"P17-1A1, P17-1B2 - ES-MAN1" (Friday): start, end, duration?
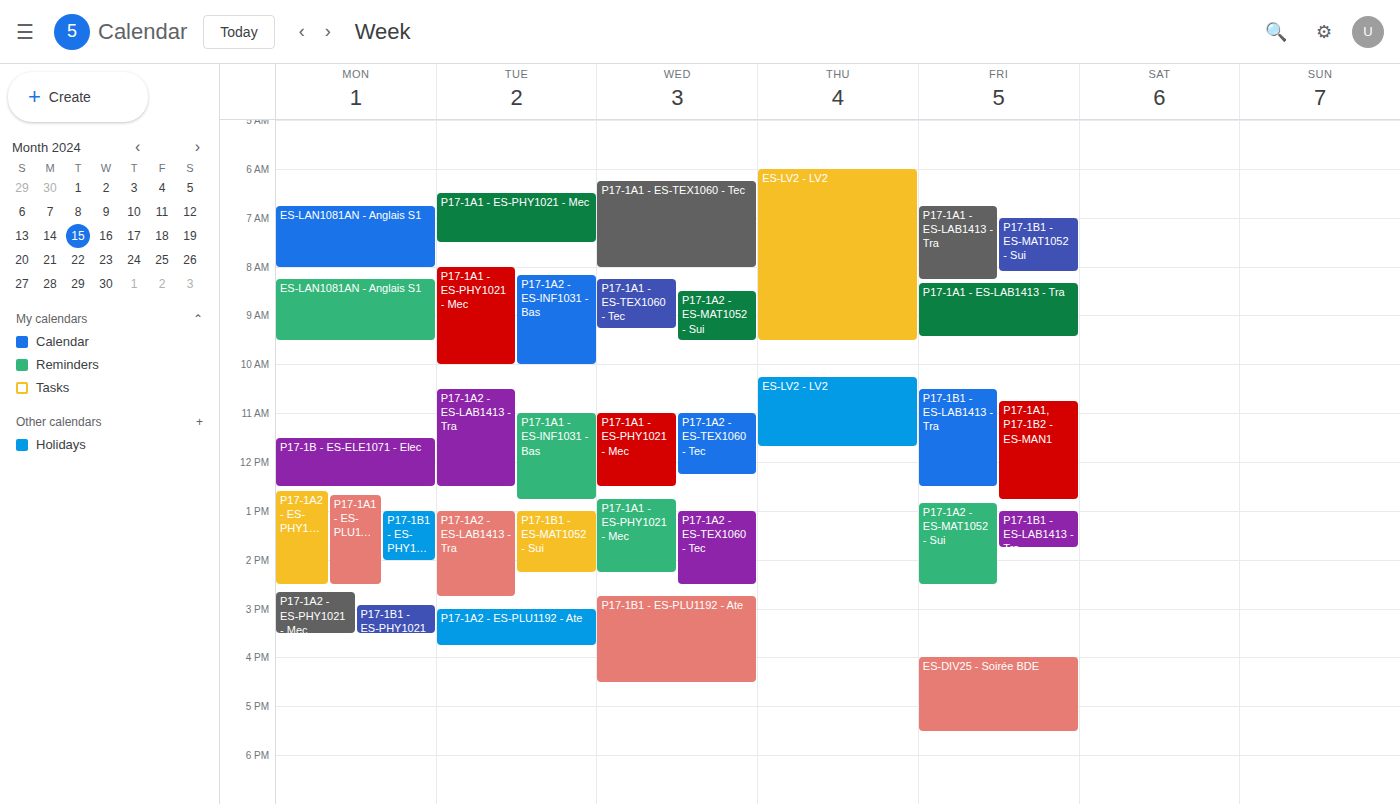
10:45 AM to 12:45 PM, 2 hours